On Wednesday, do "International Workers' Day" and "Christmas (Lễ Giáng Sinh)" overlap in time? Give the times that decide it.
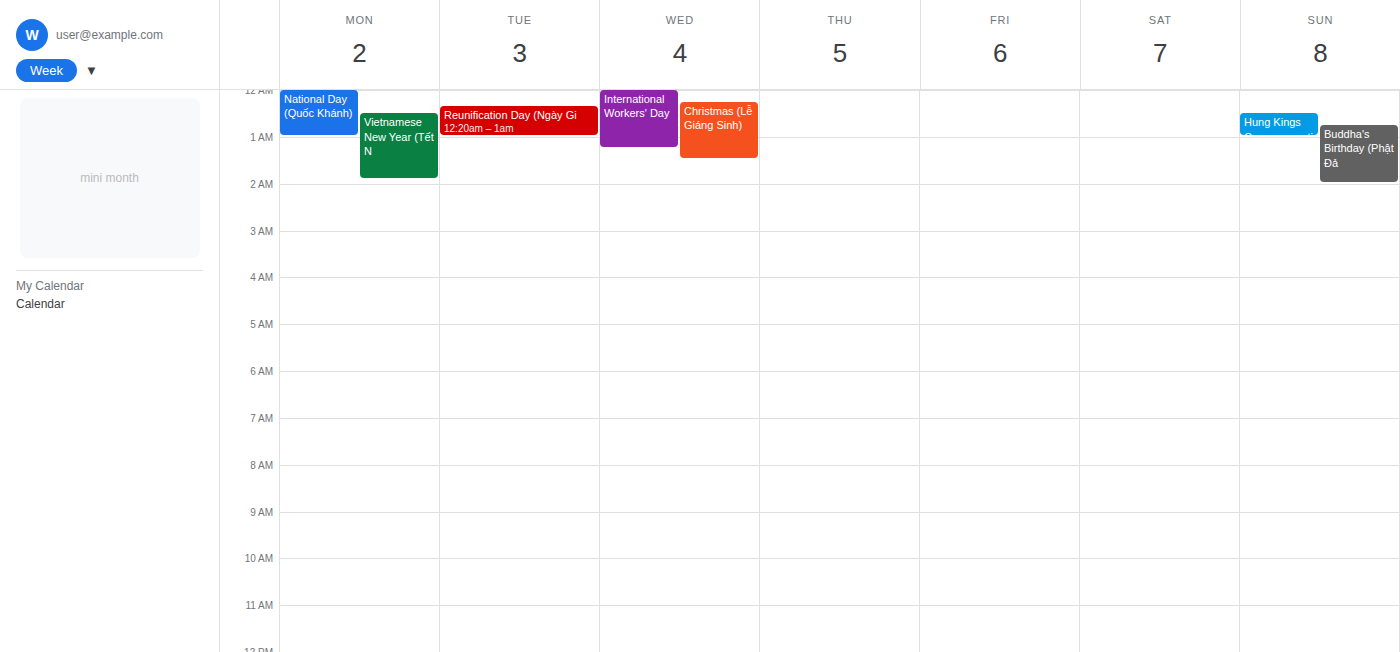
"Christmas (Lễ Giáng Sinh)" starts at 12:15 AM, before "International Workers' Day" ends at 1:15 AM -- they overlap.